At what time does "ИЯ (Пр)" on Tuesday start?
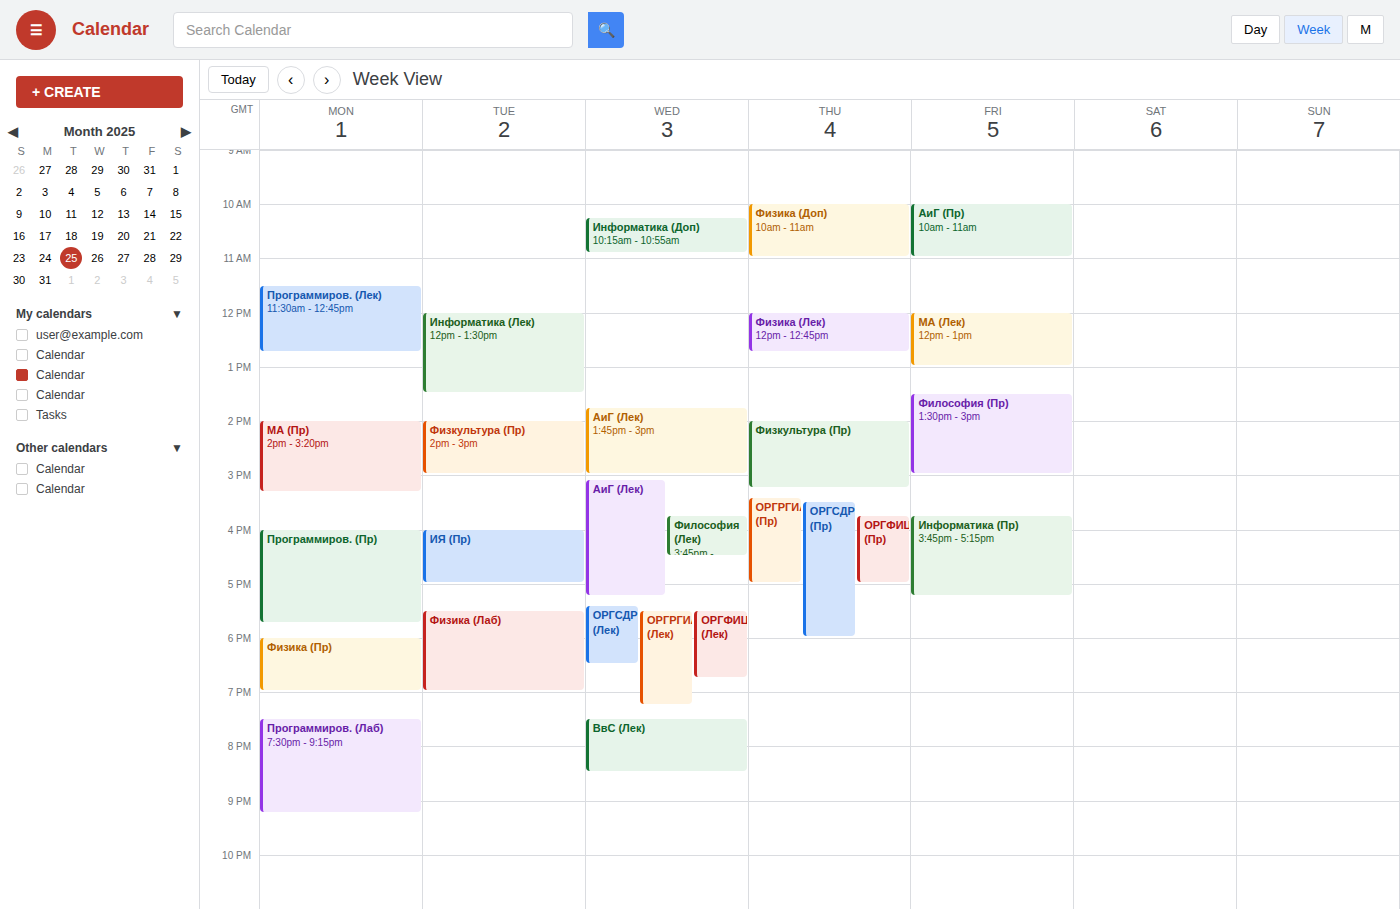
4:00 PM